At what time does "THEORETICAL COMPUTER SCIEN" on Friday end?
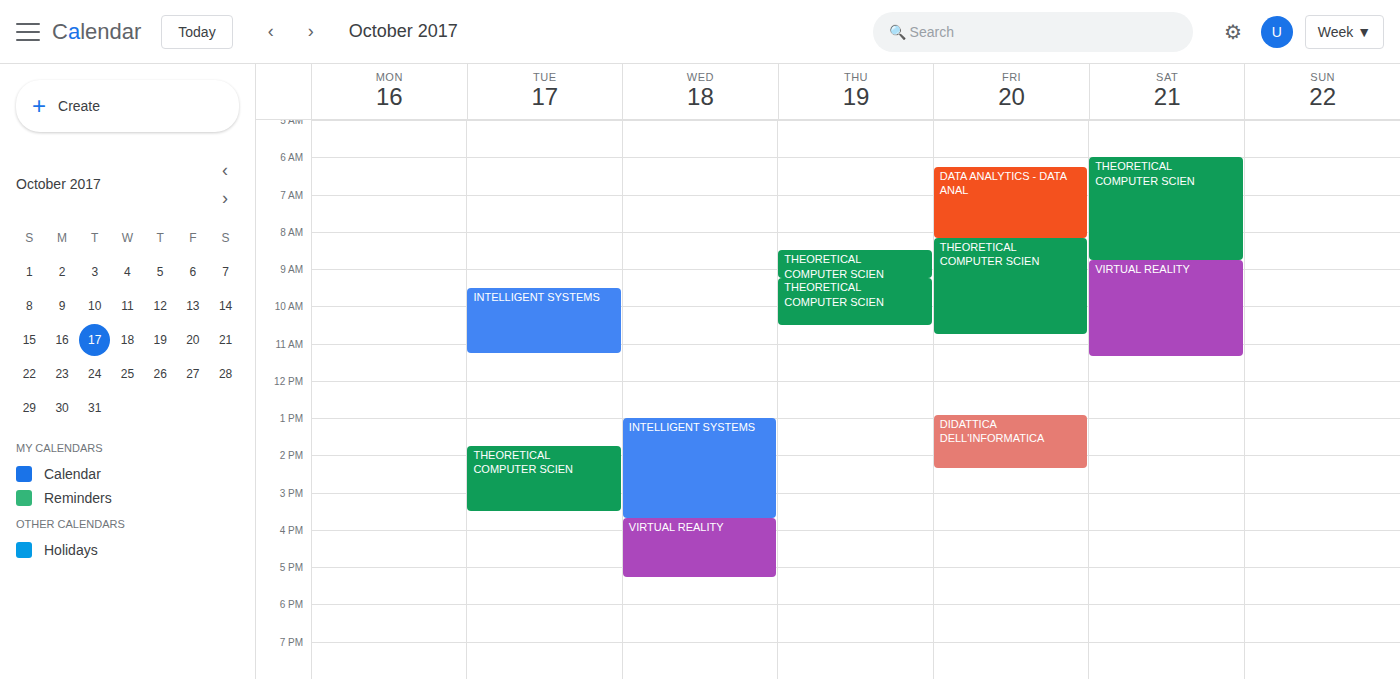
10:45 AM